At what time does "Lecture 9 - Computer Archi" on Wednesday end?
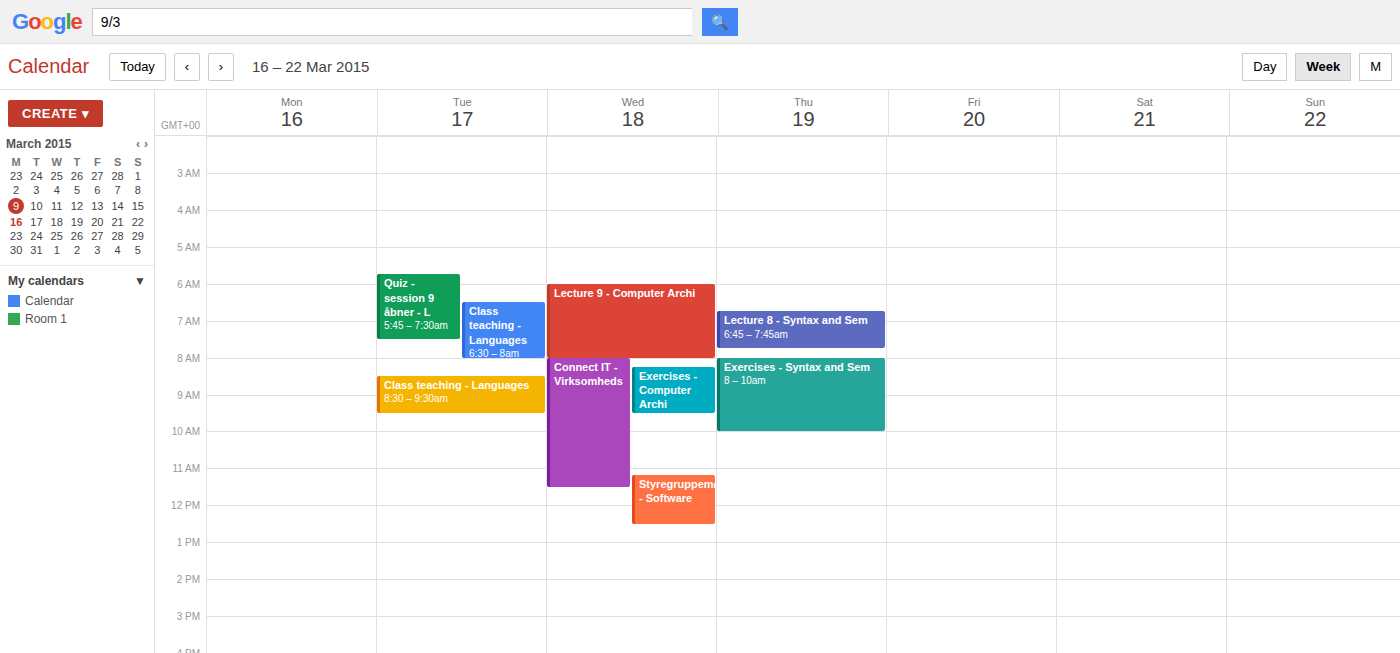
8:00 AM